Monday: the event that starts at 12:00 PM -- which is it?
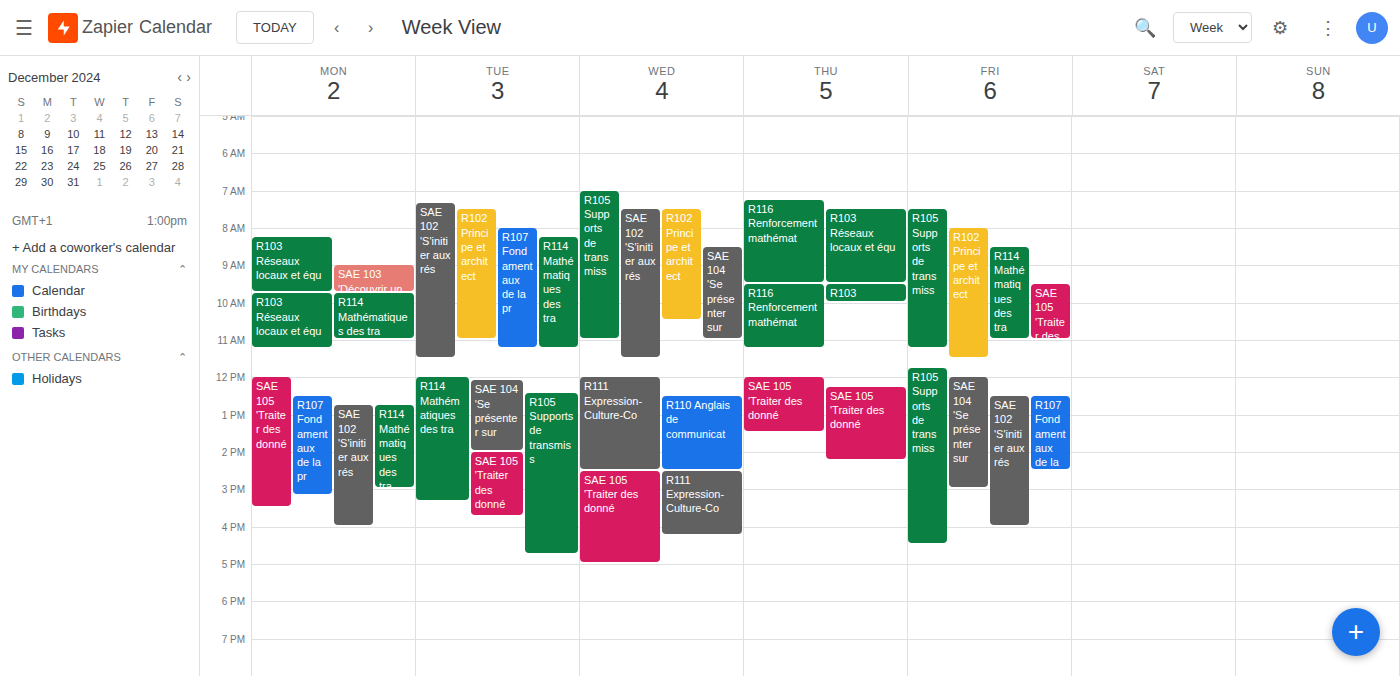
"SAE 105 'Traiter des donné"